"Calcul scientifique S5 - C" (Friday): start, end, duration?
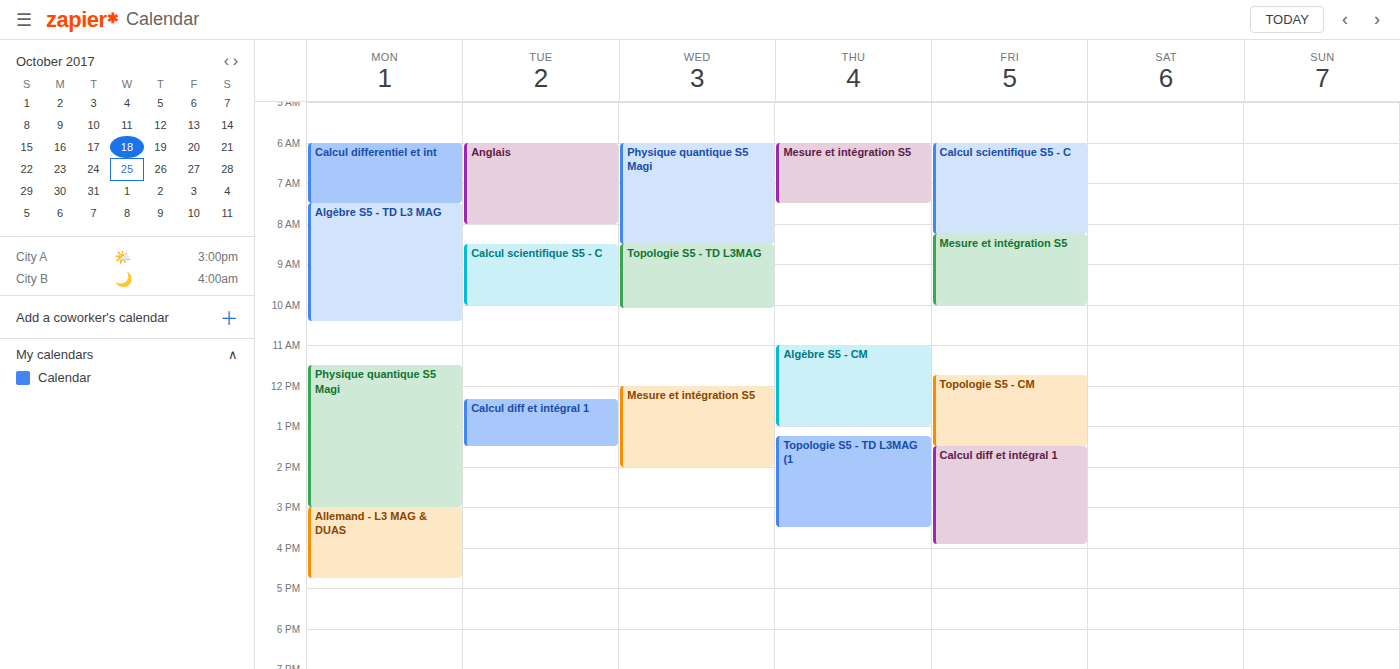
06:00 to 08:15, 2 hours 15 minutes